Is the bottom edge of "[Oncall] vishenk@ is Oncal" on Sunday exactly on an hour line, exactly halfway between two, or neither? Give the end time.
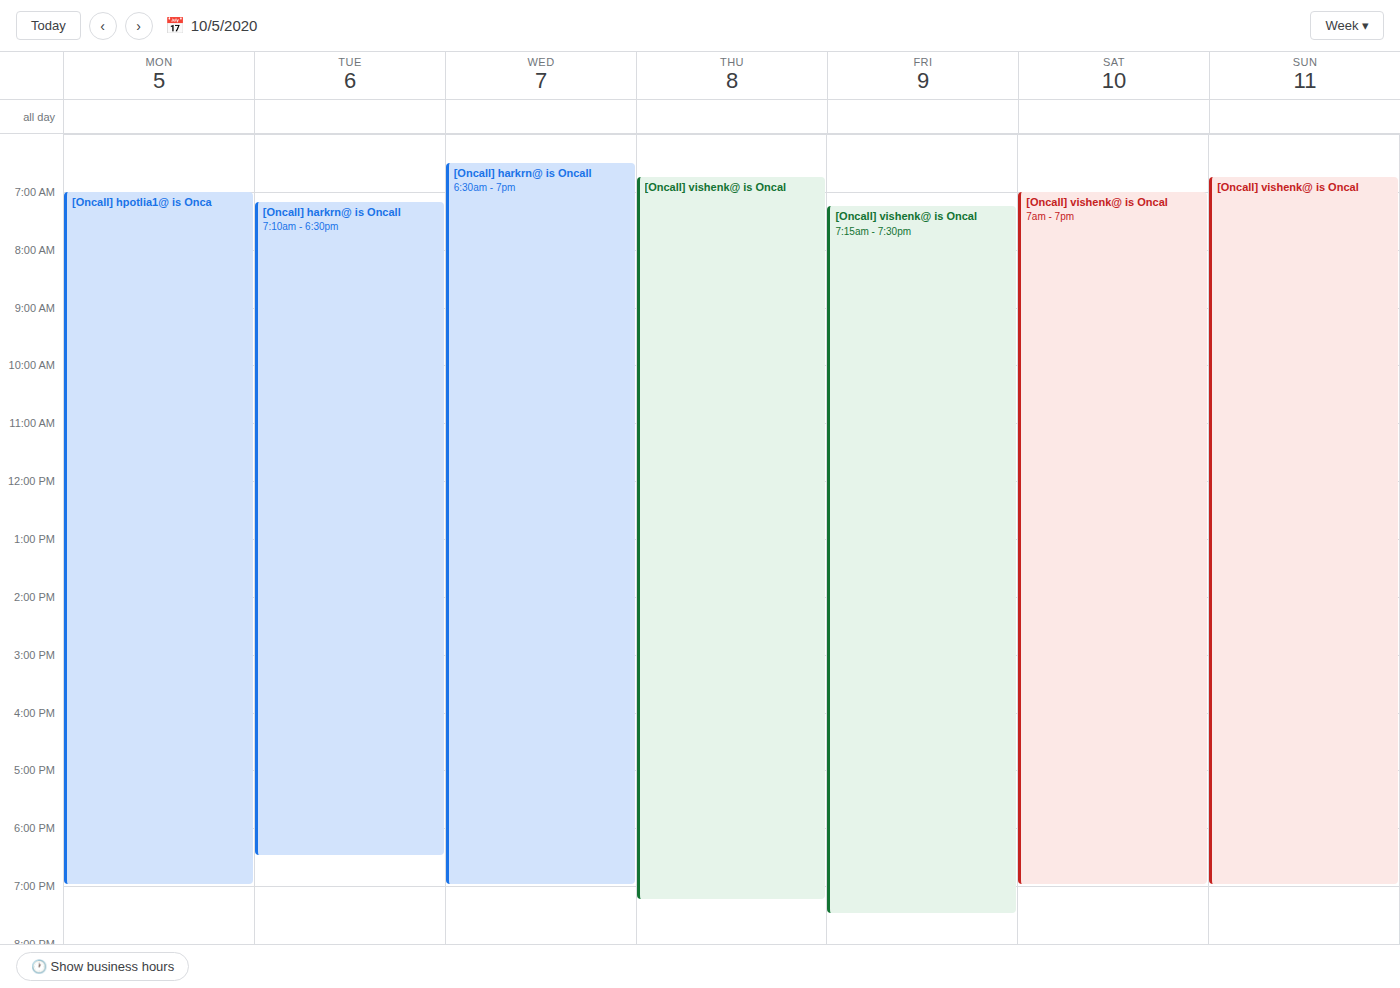
7:00 PM -- exactly on the 7 PM line.